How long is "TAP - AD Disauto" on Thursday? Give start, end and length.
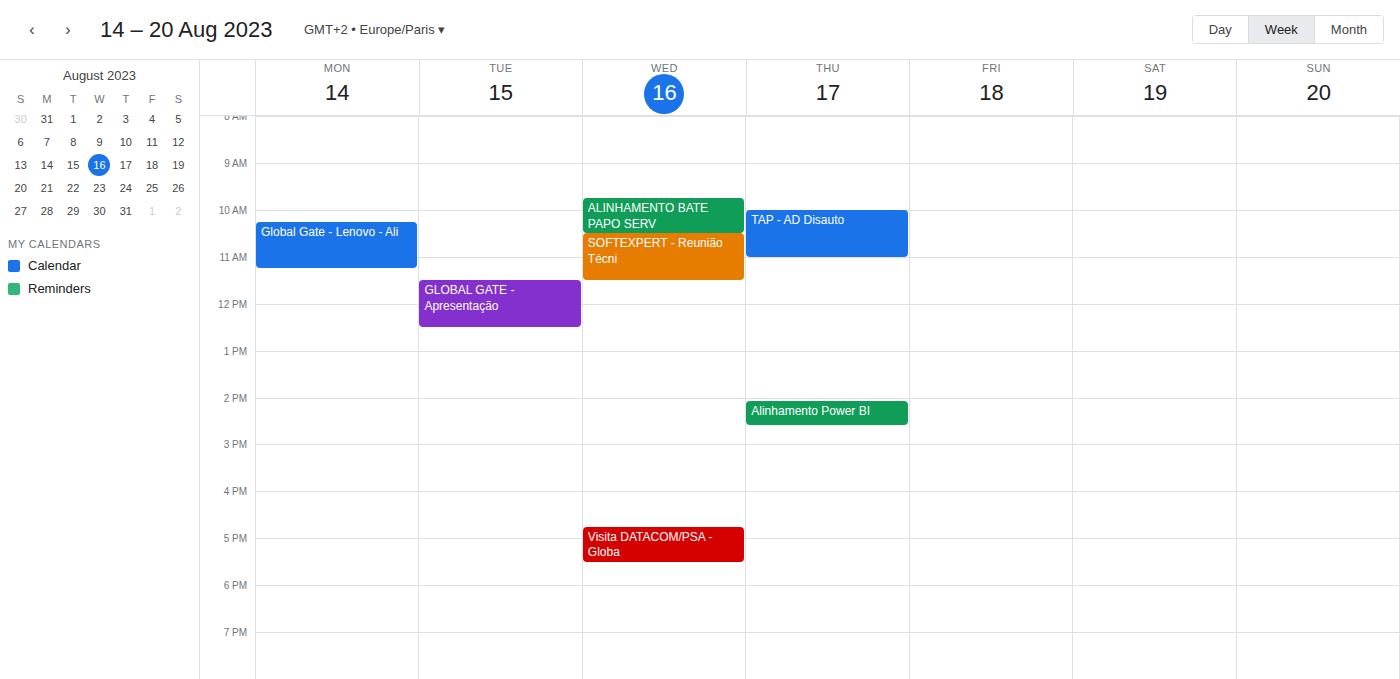
10:00 AM to 11:00 AM, 1 hour